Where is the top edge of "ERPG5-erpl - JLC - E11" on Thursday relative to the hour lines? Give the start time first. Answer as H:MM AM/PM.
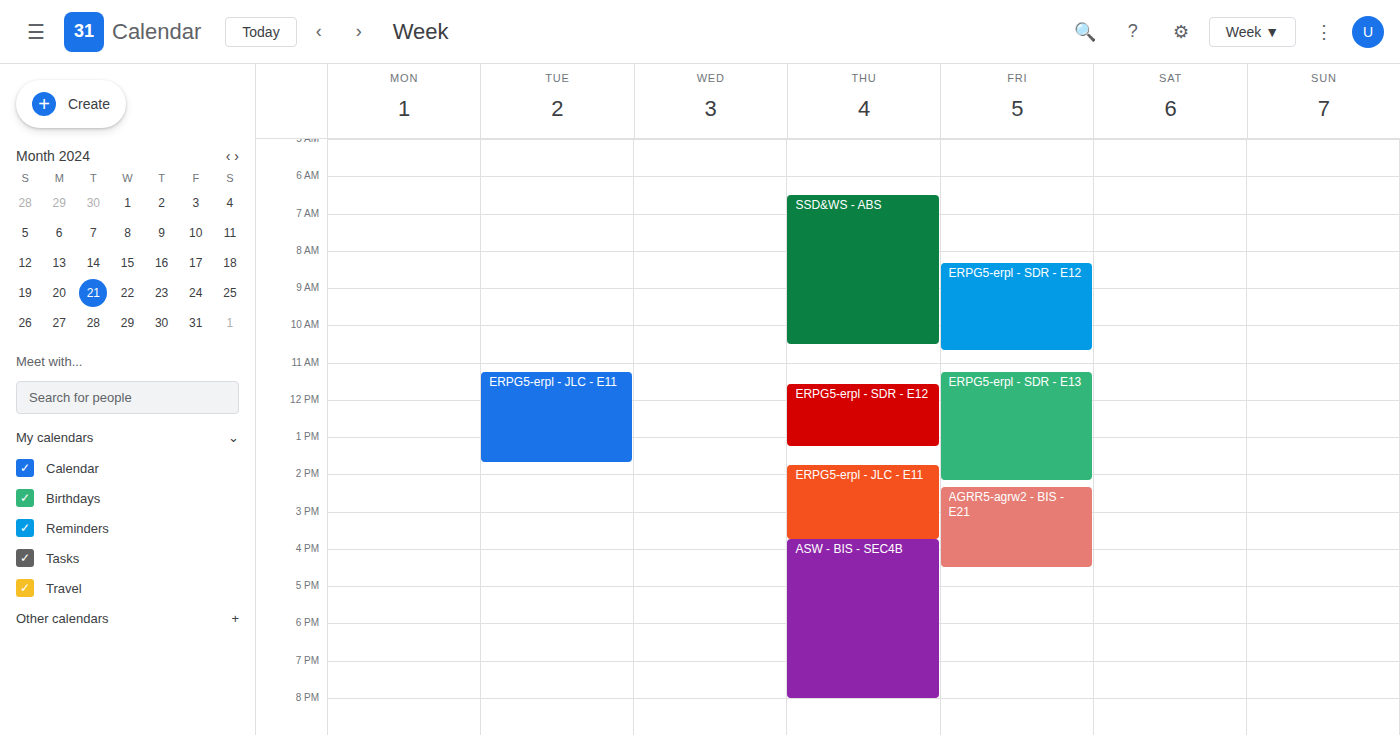
1:45 PM -- neither: three quarters of the way from the 1 PM line to the 2 PM line.